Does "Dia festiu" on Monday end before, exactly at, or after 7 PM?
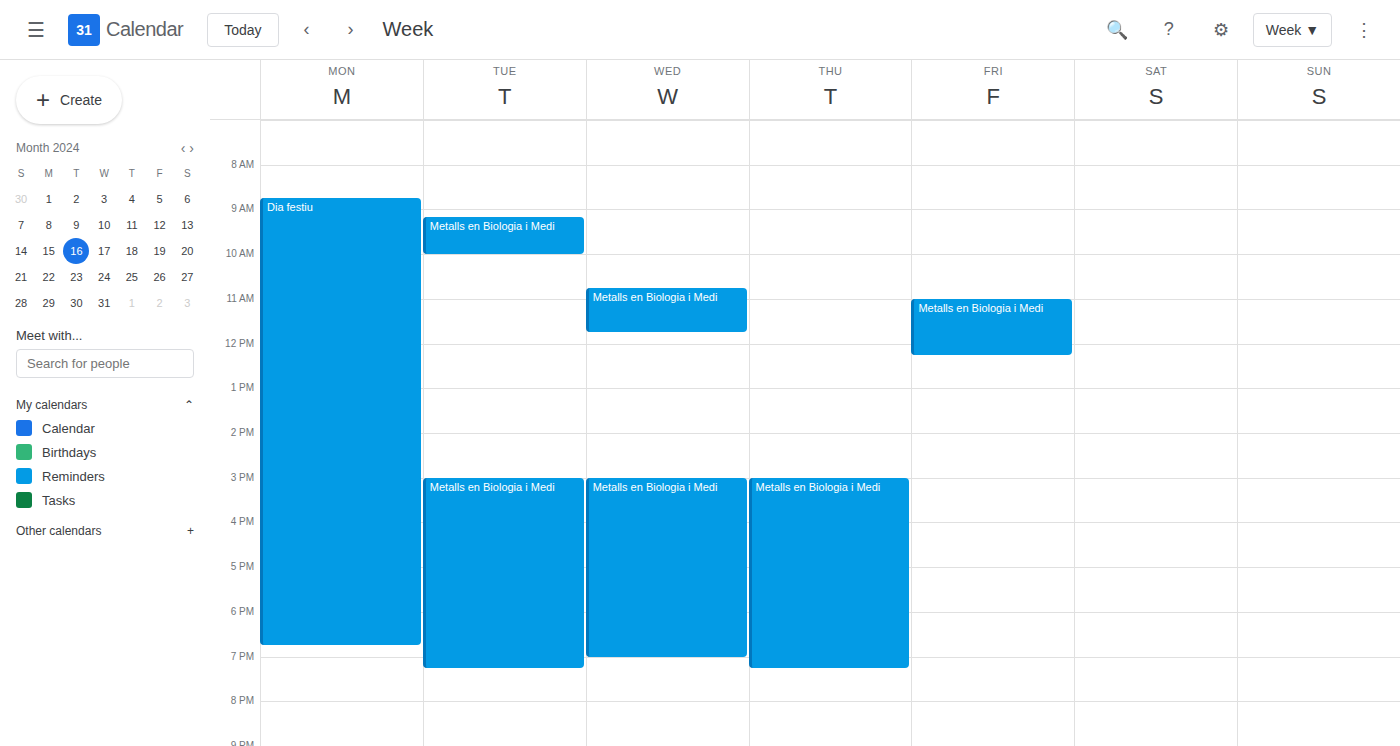
6:45 PM -- before 7 PM, 15 minutes above the 7 PM line.